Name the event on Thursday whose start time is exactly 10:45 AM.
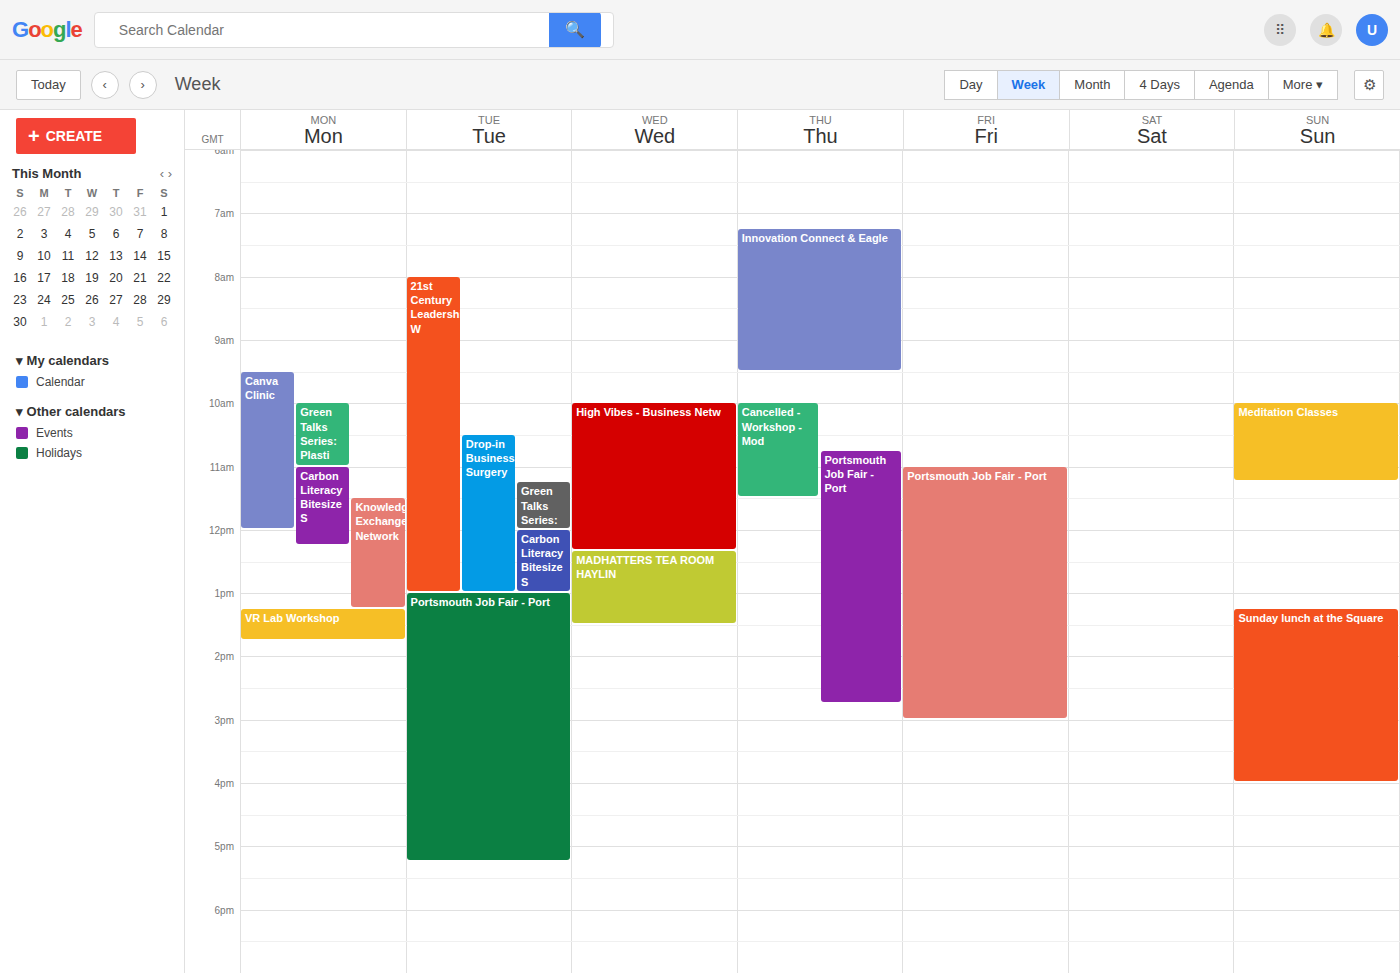
"Portsmouth Job Fair - Port"